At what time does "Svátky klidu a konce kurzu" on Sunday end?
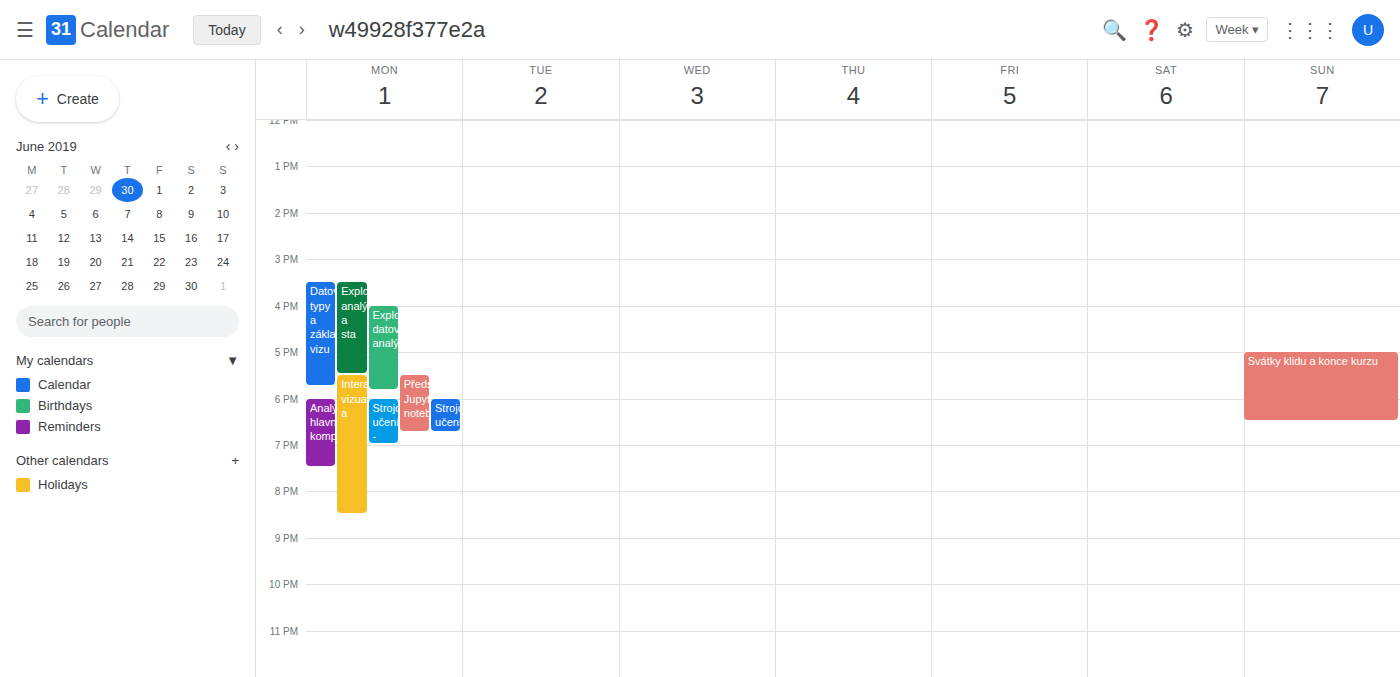
6:30 PM